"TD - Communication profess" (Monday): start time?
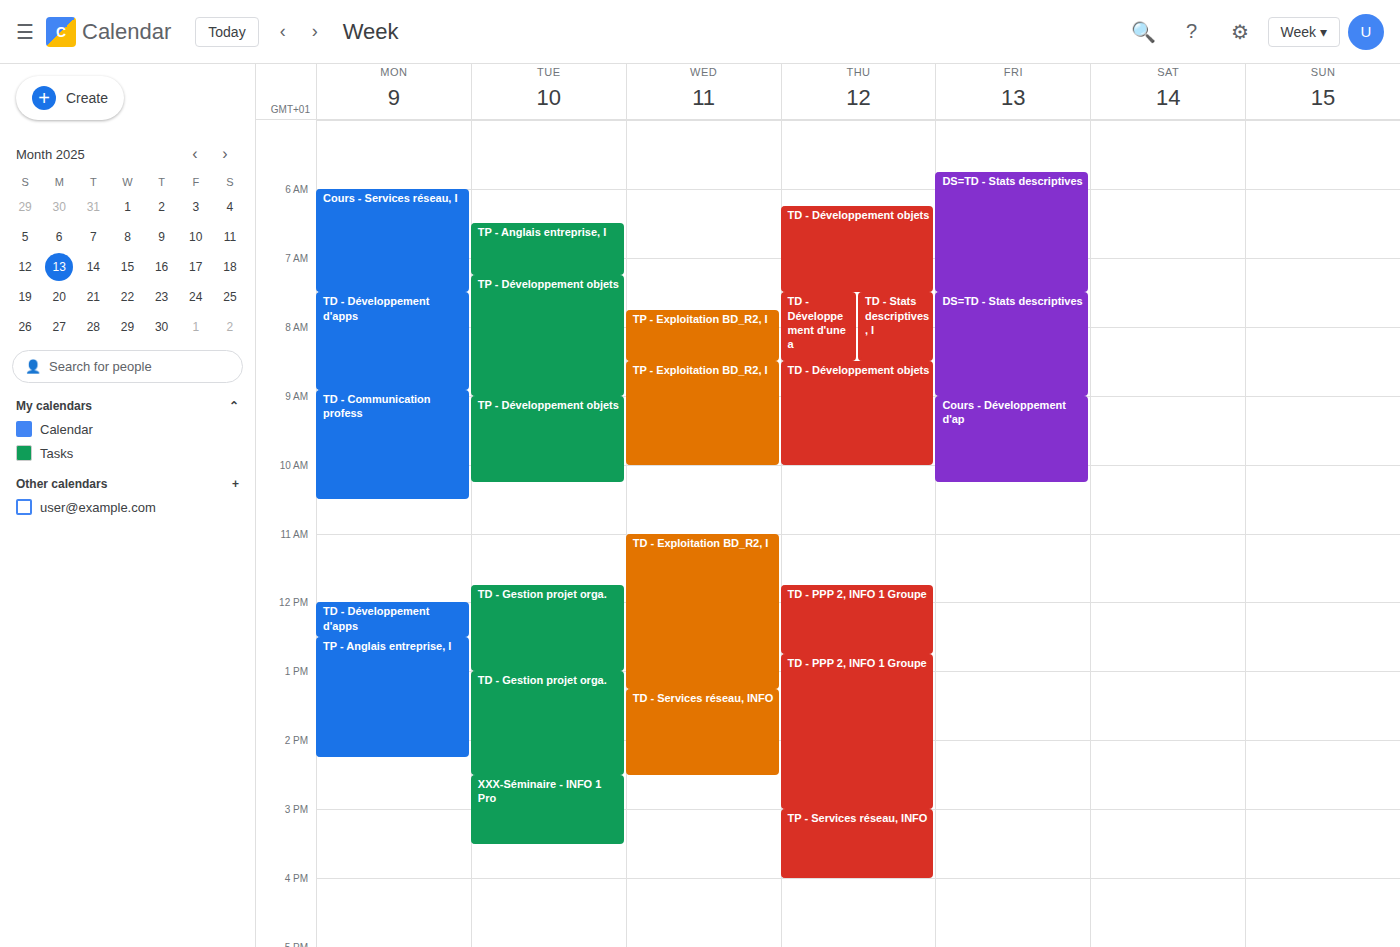
8:55 AM